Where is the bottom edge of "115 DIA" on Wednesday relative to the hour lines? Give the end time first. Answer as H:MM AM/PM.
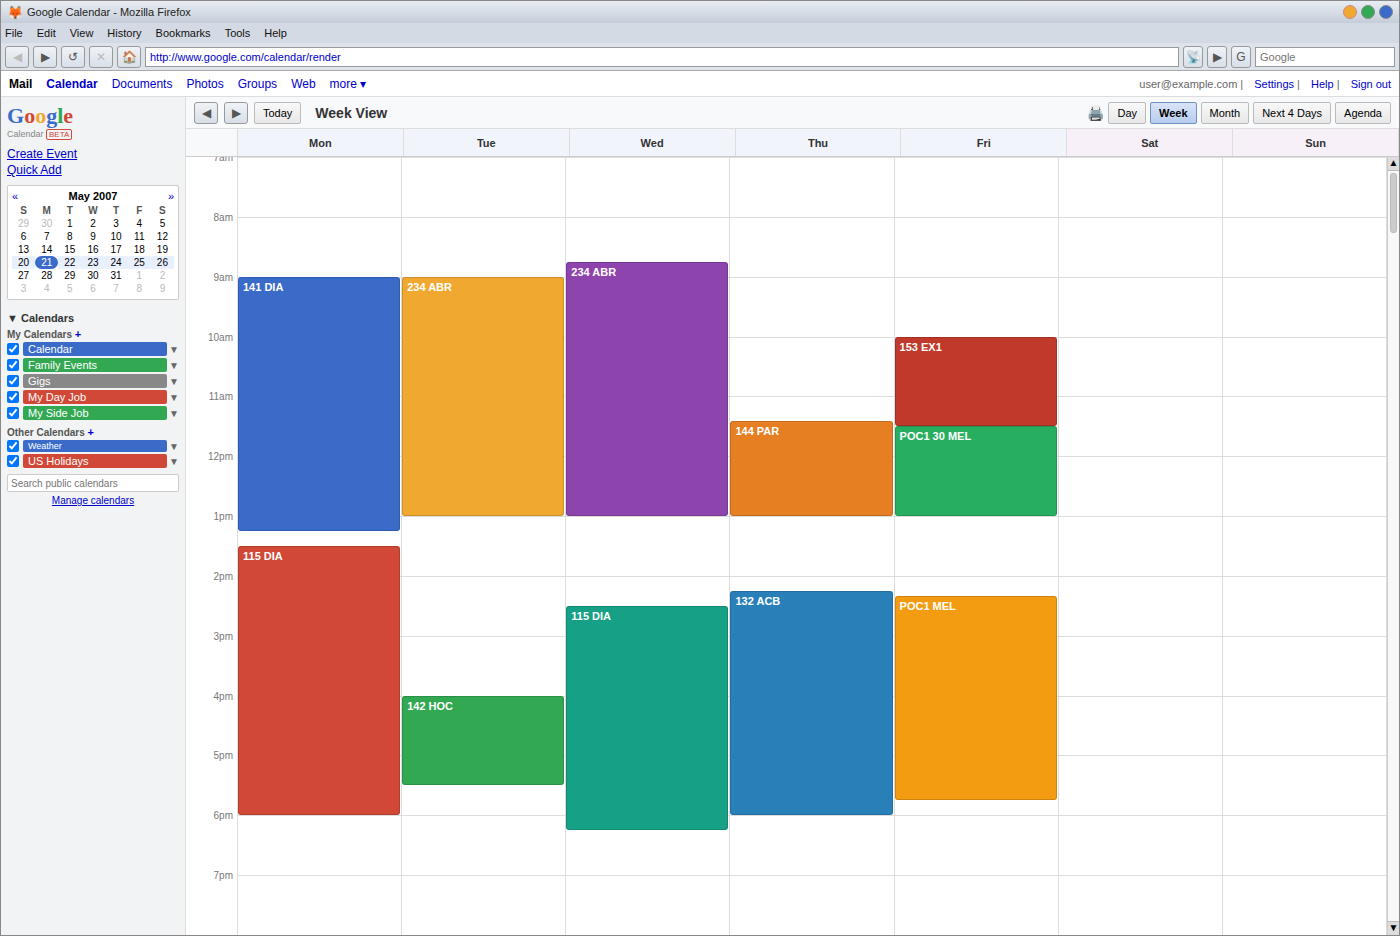
6:15 PM -- neither: a quarter of the way from the 6 PM line to the 7 PM line.